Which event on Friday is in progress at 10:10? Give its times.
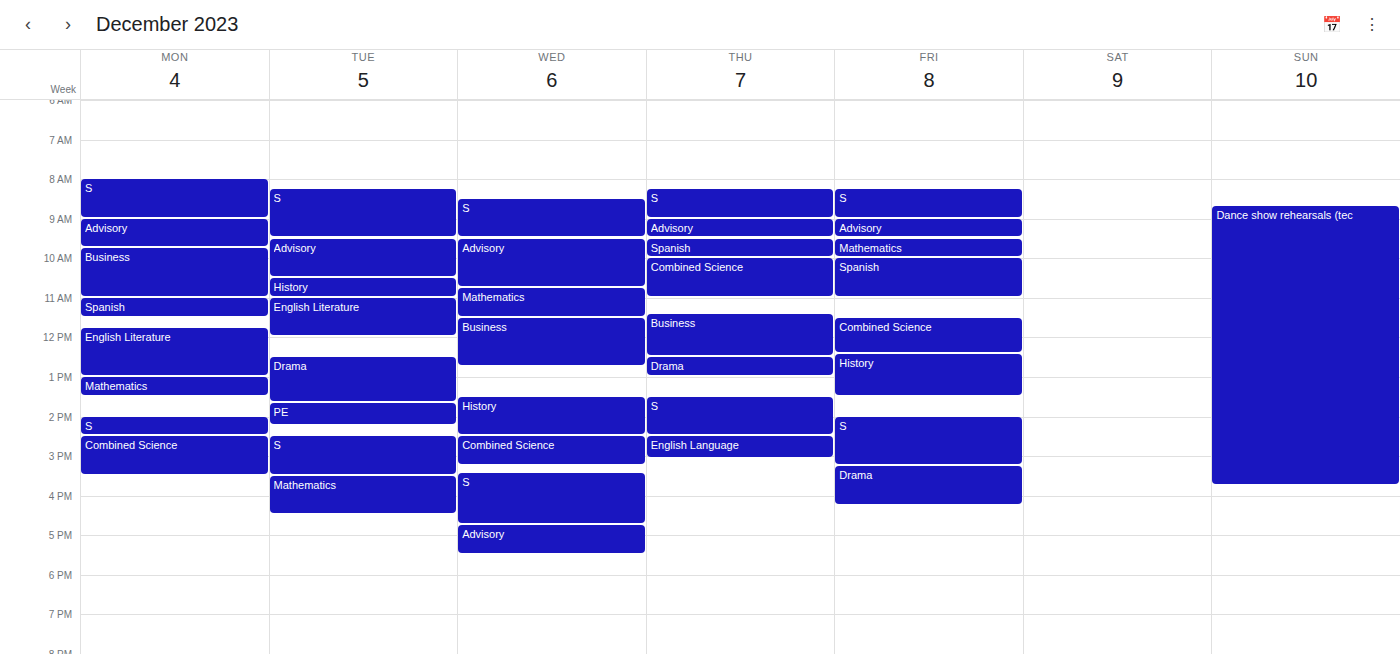
"Spanish", 10:00 to 11:00